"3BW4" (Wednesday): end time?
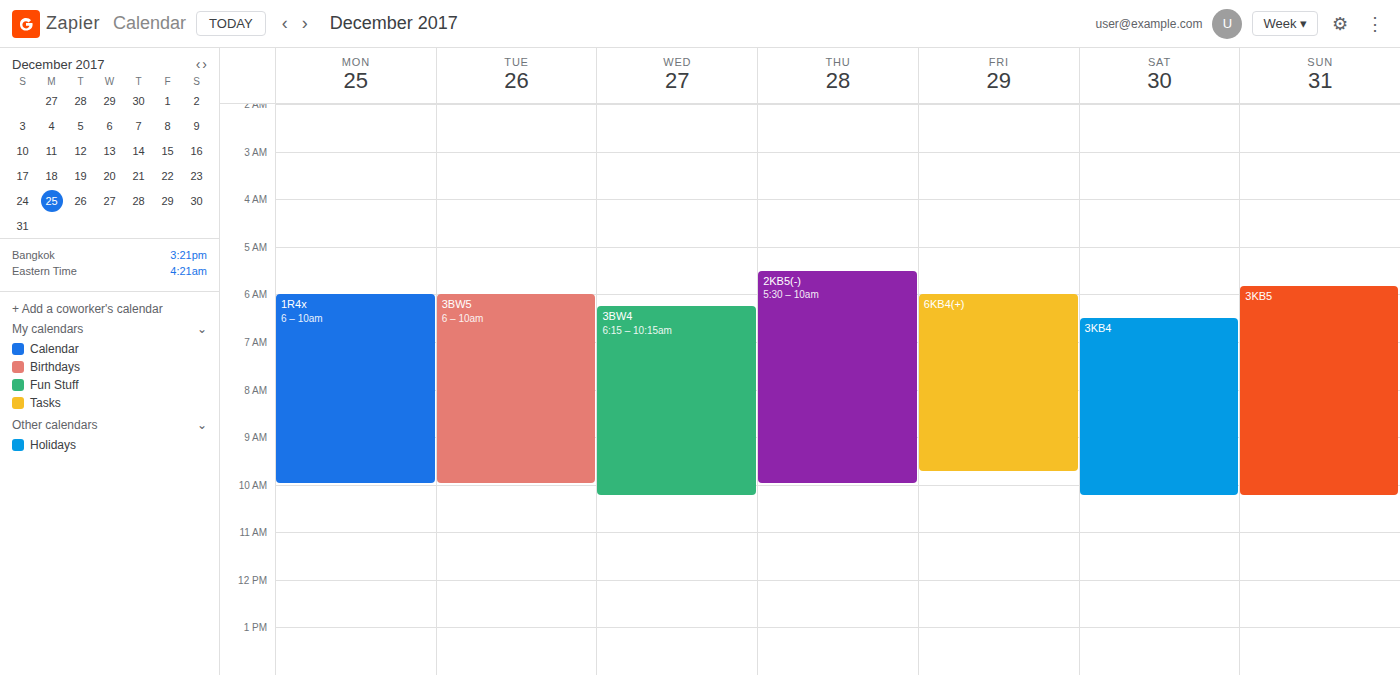
10:15